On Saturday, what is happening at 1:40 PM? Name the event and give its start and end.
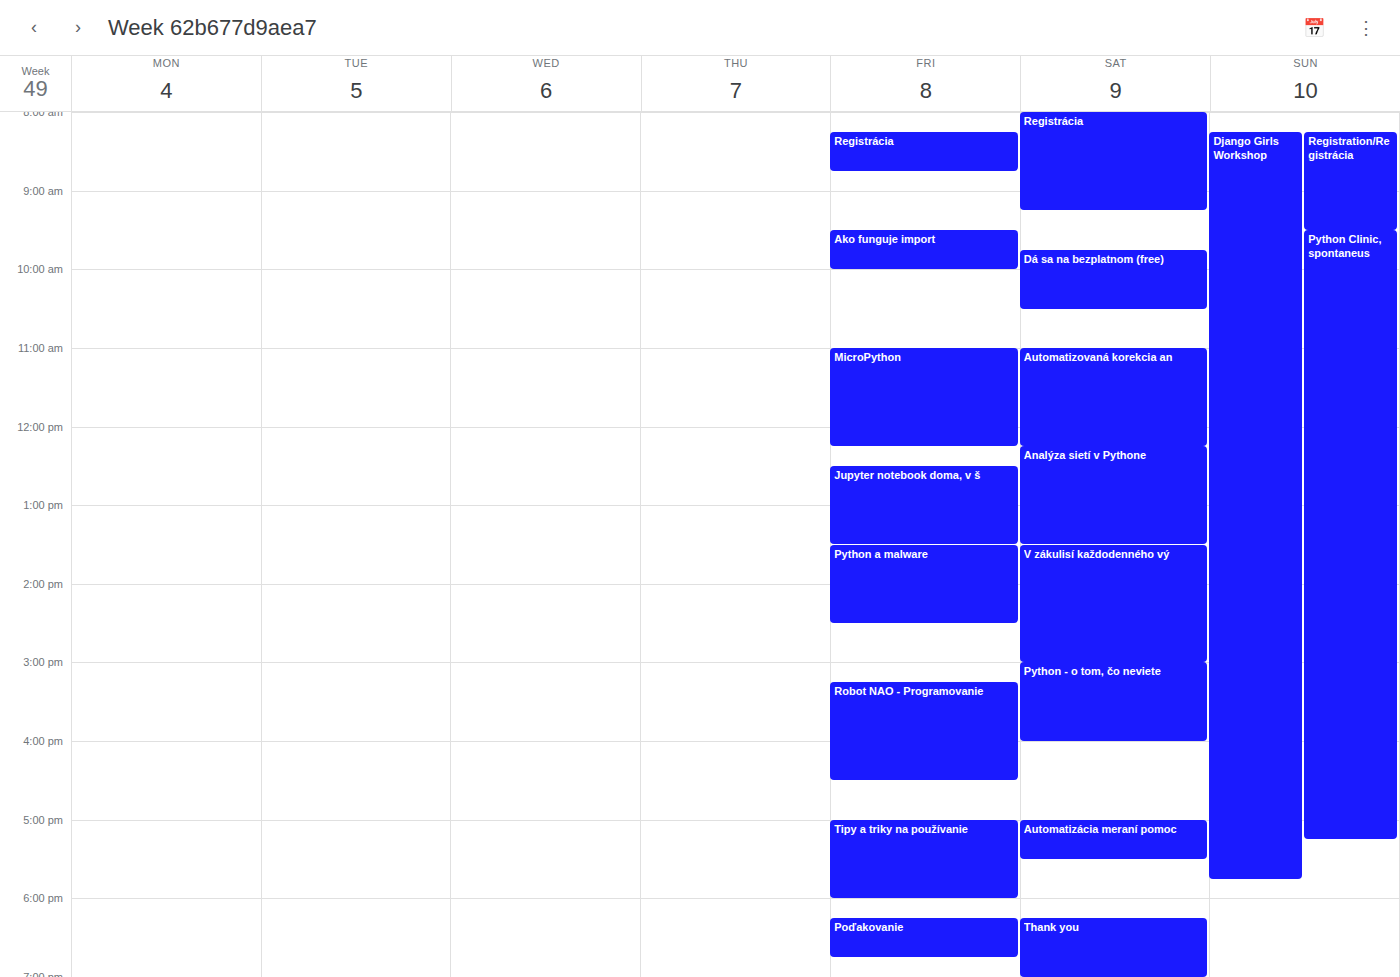
"V zákulisí každodenného vý", 1:30 PM to 3:00 PM